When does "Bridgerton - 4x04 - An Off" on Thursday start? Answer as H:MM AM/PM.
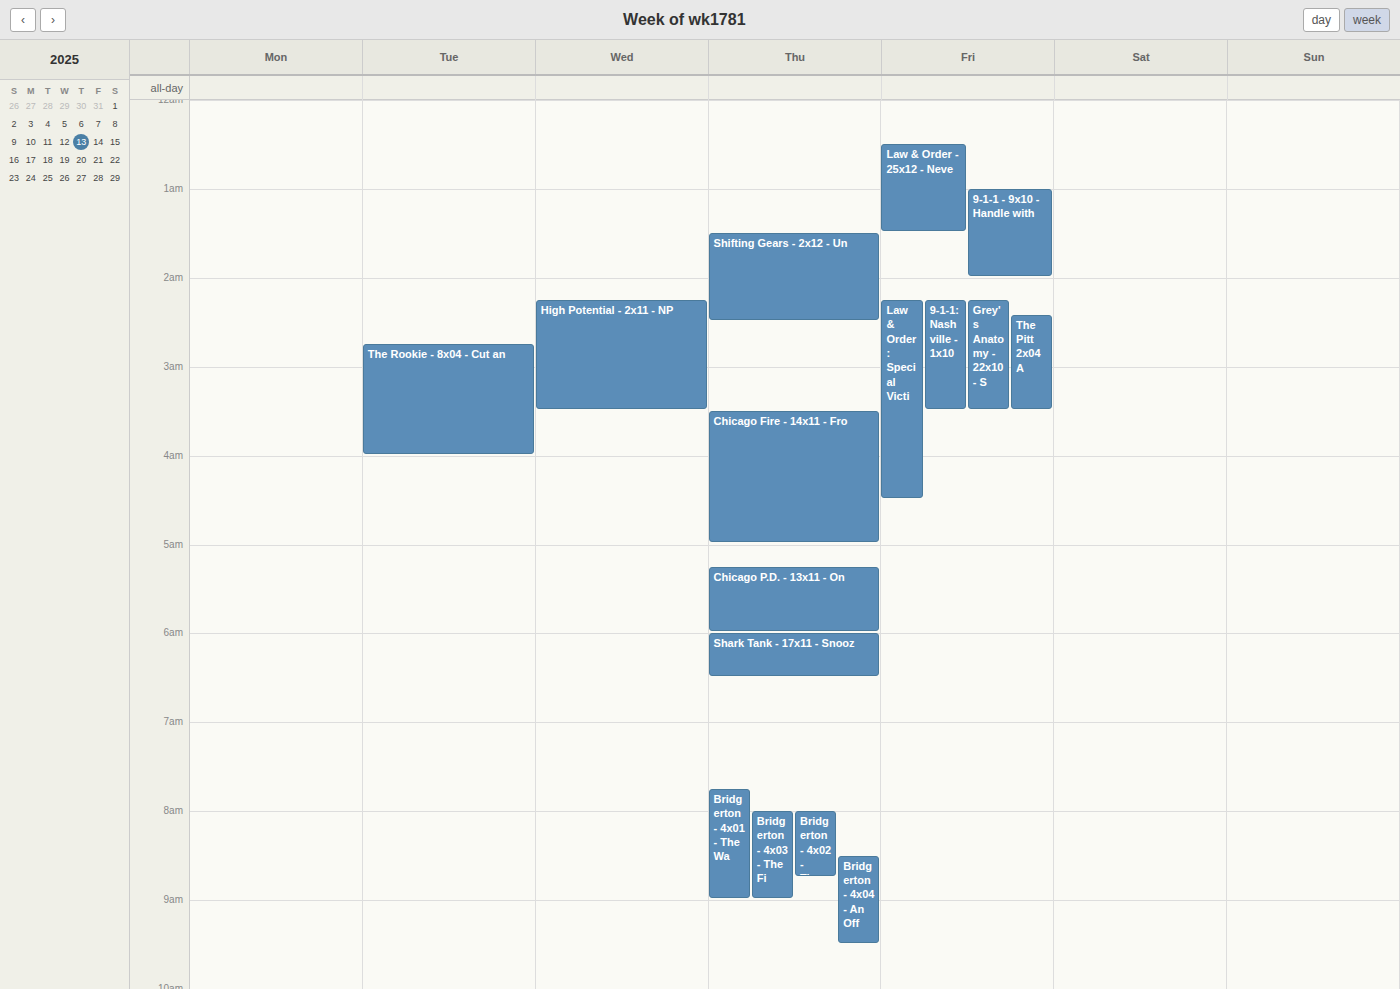
8:30 AM